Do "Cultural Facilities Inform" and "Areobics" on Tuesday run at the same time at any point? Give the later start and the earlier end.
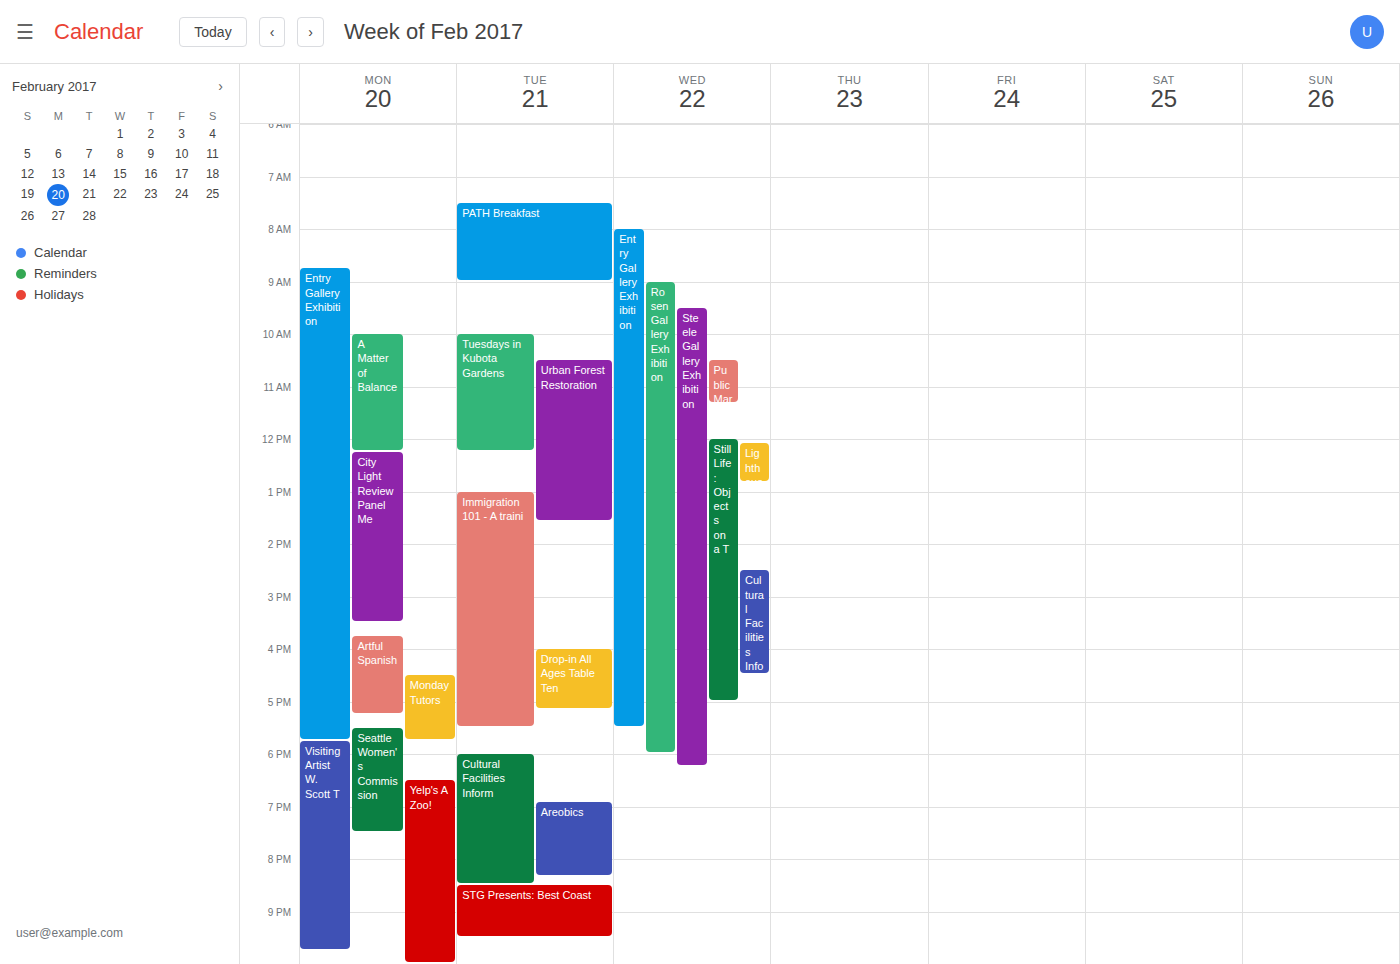
"Areobics" runs 6:55 PM to 8:20 PM, inside "Cultural Facilities Inform" -- they overlap.